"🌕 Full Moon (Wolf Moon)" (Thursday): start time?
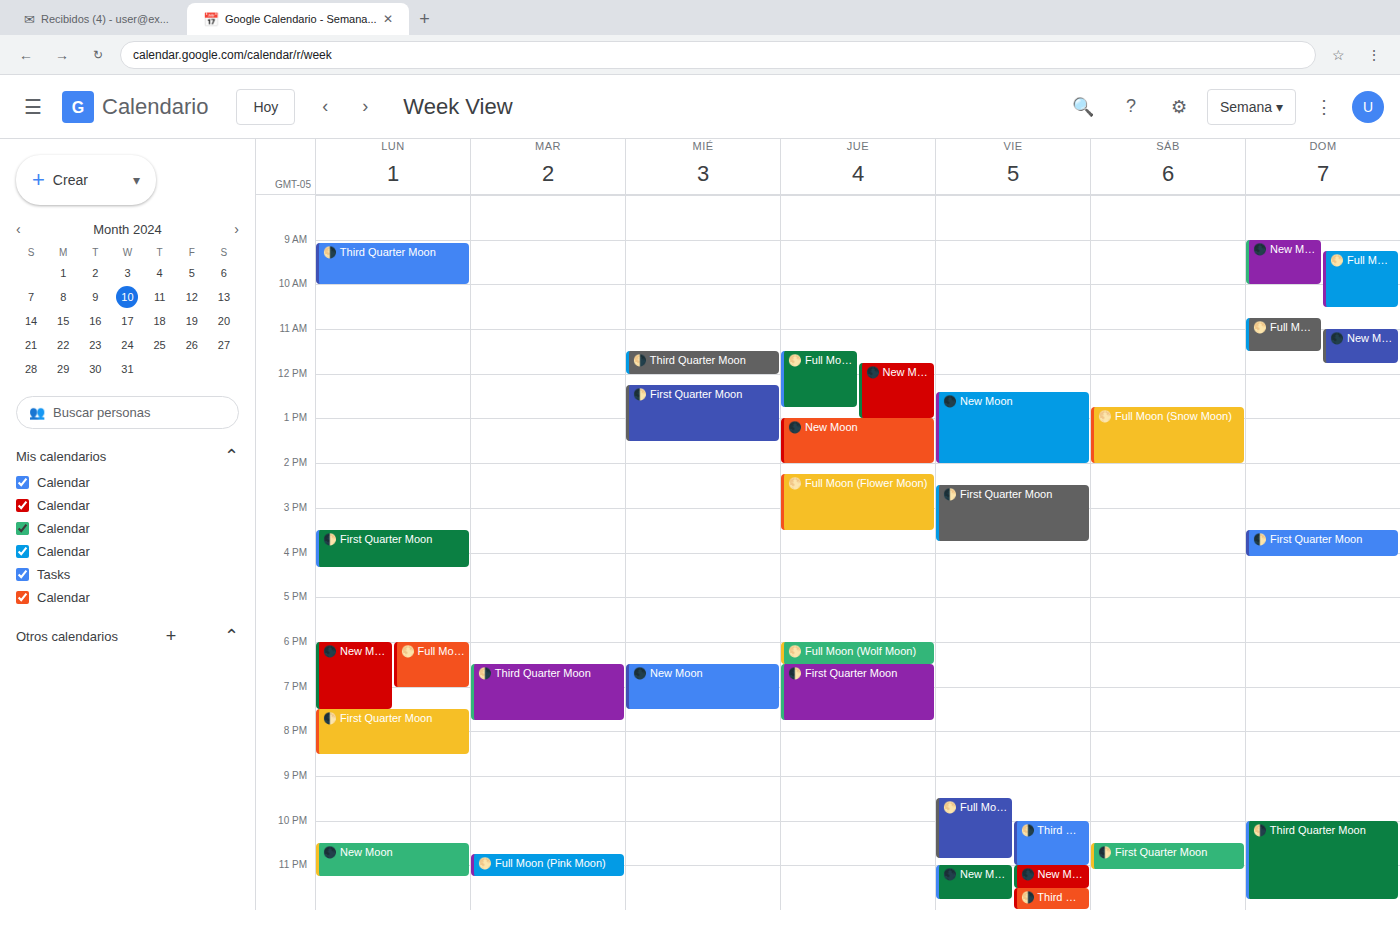
6:00 PM